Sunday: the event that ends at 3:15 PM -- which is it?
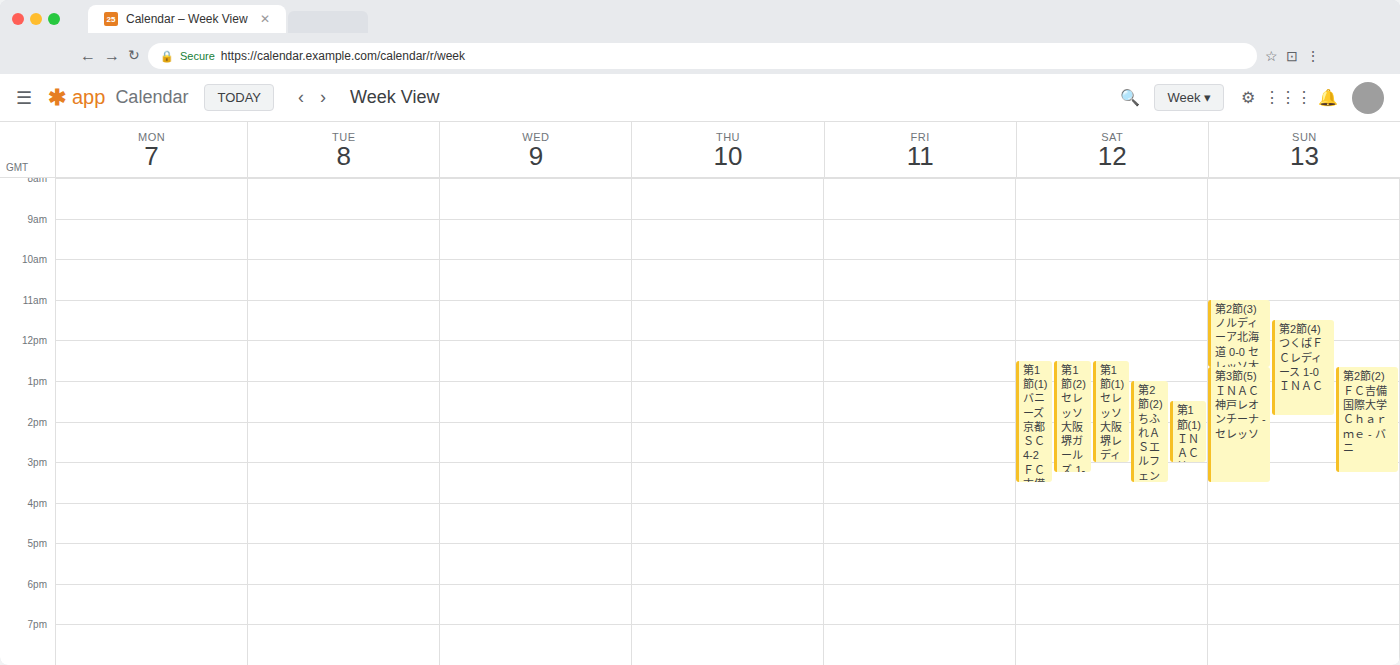
"第2節(2) ＦＣ吉備国際大学Ｃｈａｒｍｅ - バニ"